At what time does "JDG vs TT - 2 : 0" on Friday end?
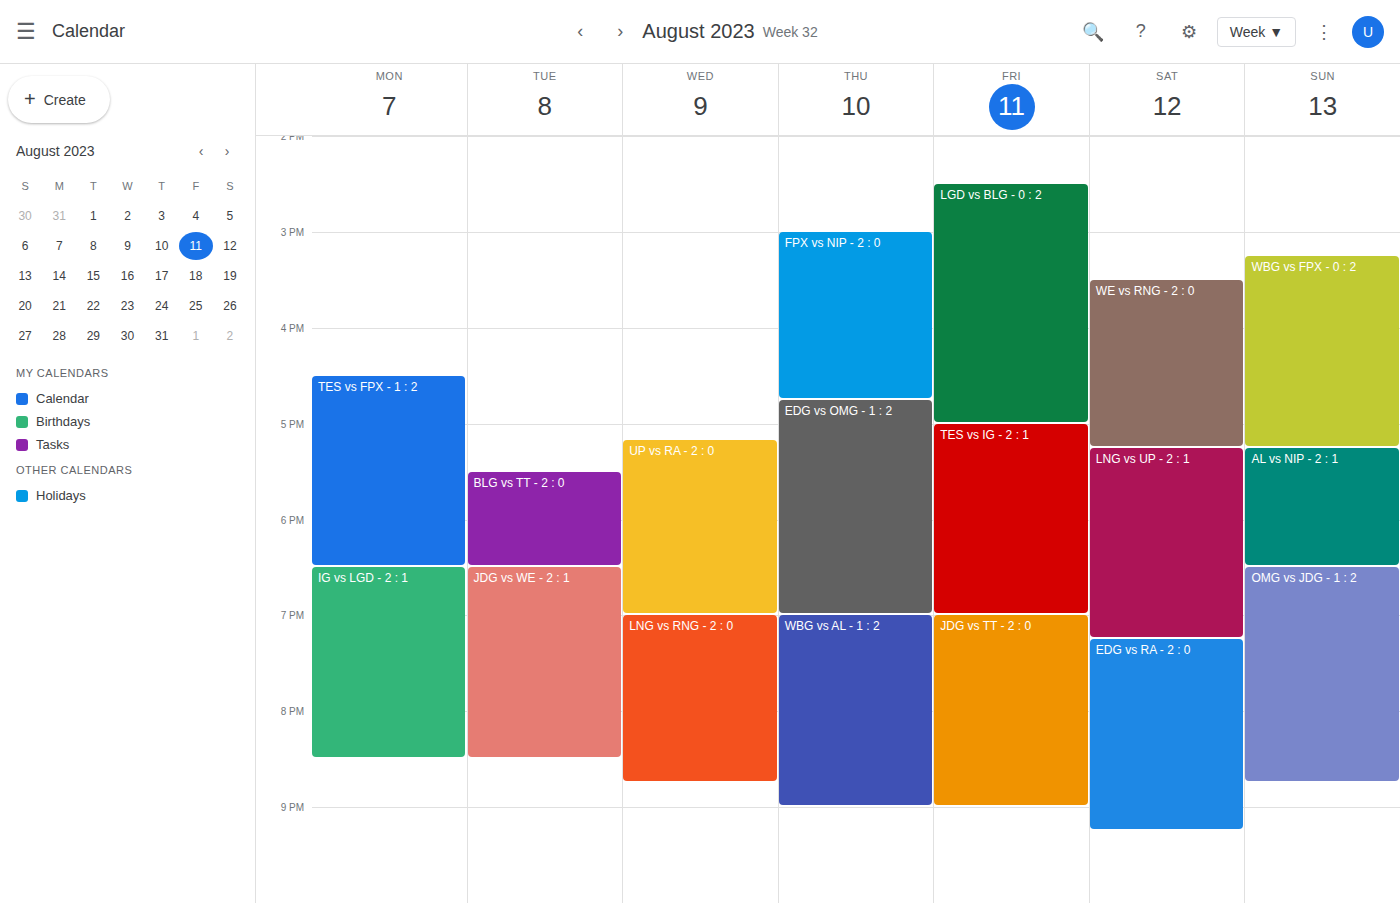
9:00 PM